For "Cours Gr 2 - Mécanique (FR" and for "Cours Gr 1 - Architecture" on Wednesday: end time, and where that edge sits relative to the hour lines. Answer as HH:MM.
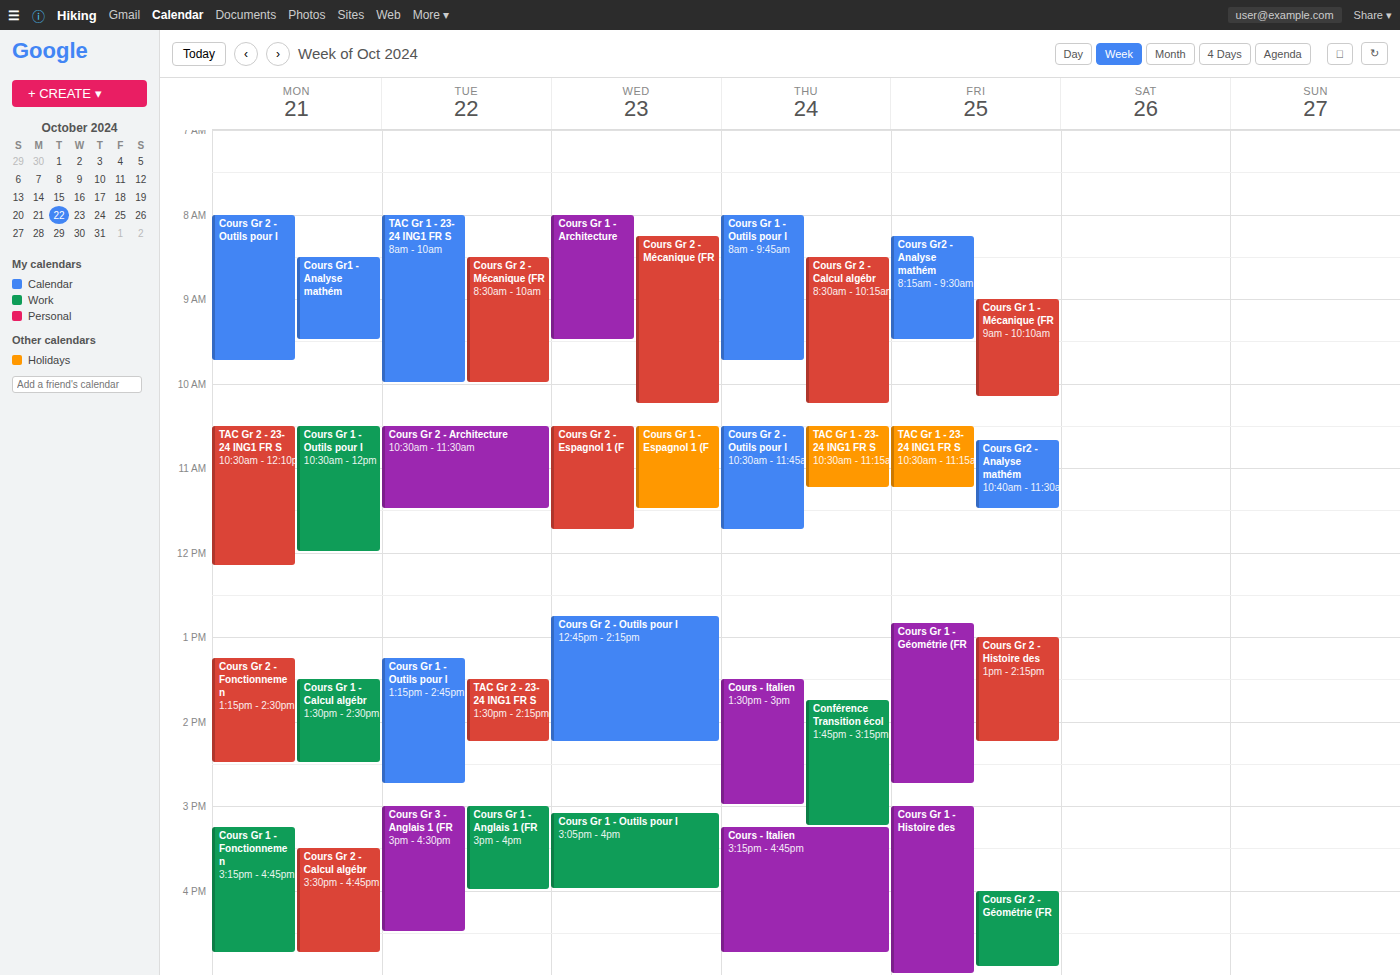
"Cours Gr 2 - Mécanique (FR": 10:15, neither: a quarter of the way from the 10:00 line to the 11:00 line. "Cours Gr 1 - Architecture": 09:30, halfway between the 09:00 and 10:00 lines.